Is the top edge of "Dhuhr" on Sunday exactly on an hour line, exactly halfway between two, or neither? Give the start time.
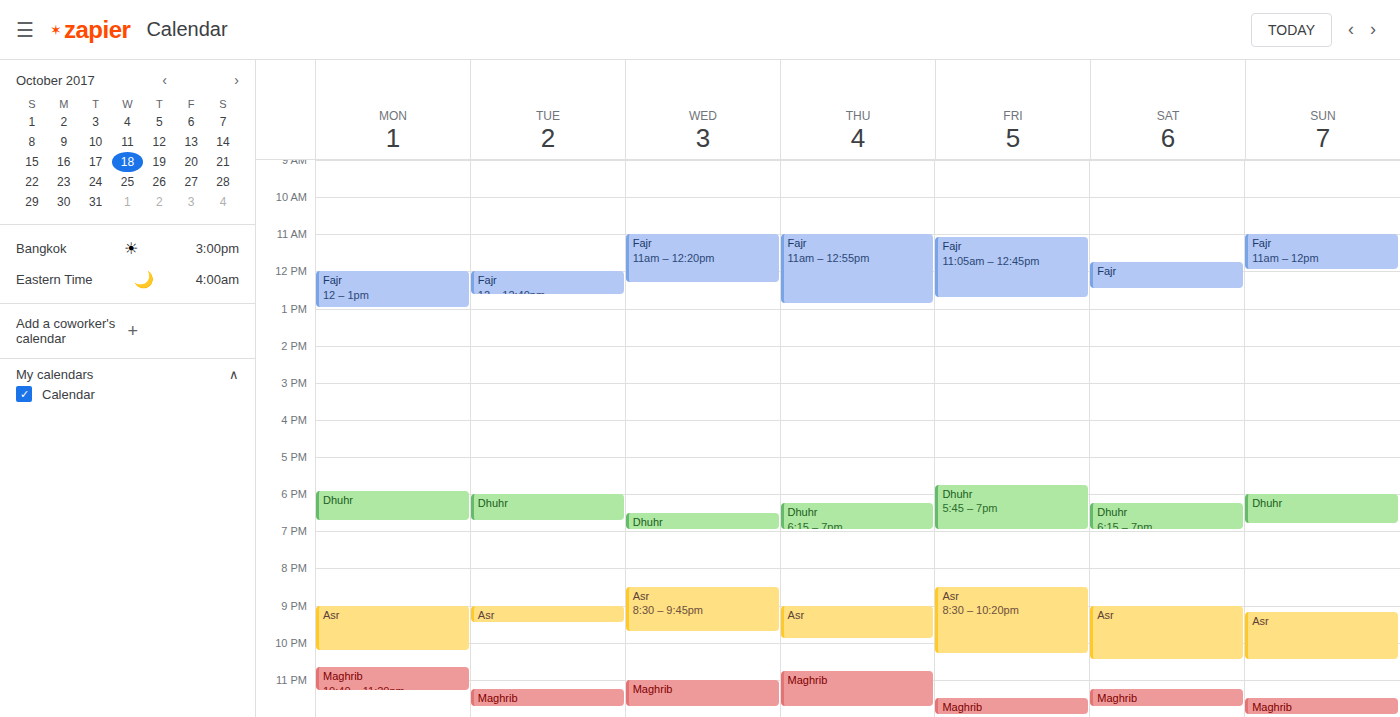
18:00 -- exactly on the 18:00 line.